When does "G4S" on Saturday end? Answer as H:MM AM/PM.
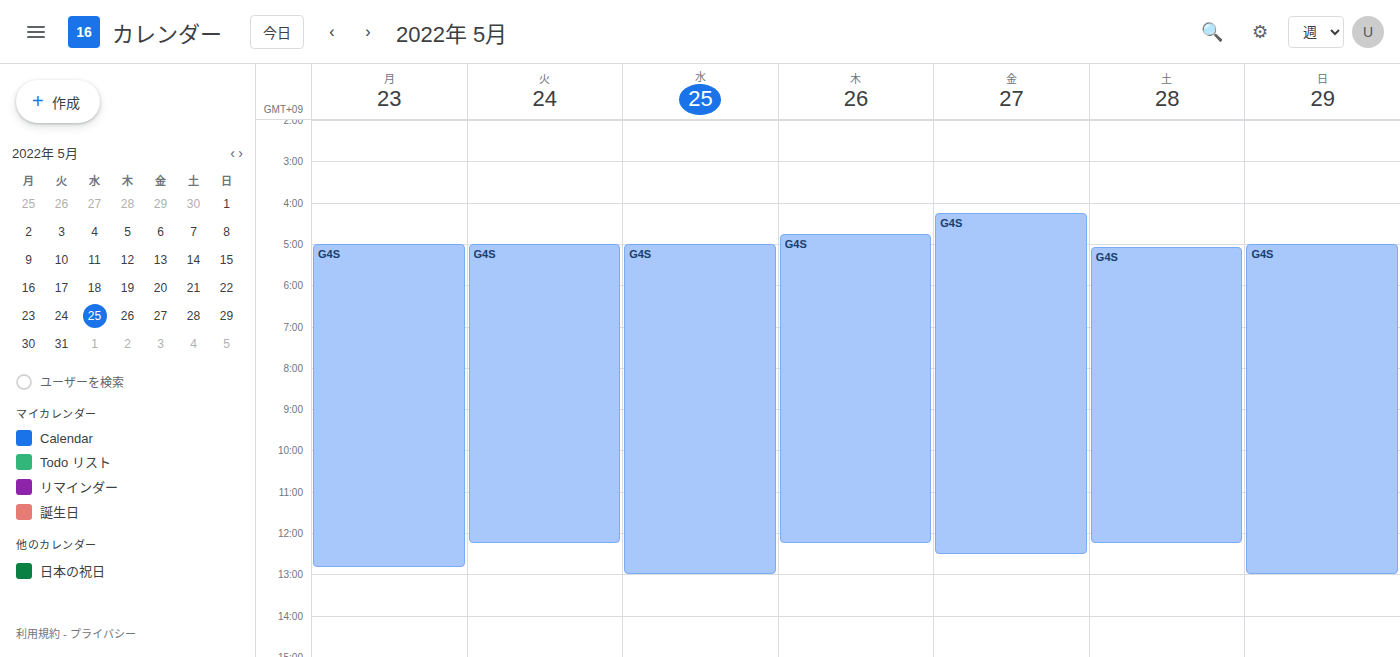
12:15 PM